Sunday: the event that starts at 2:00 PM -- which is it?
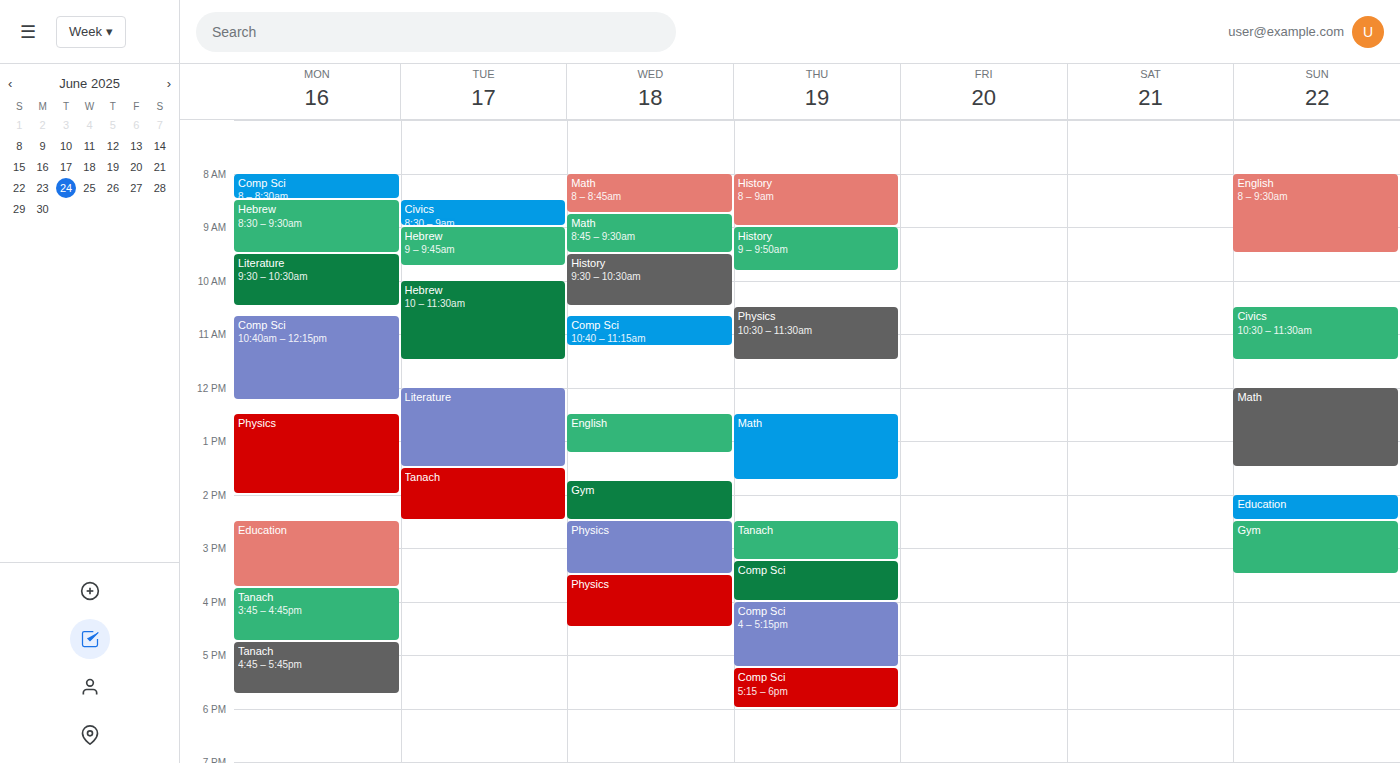
"Education"